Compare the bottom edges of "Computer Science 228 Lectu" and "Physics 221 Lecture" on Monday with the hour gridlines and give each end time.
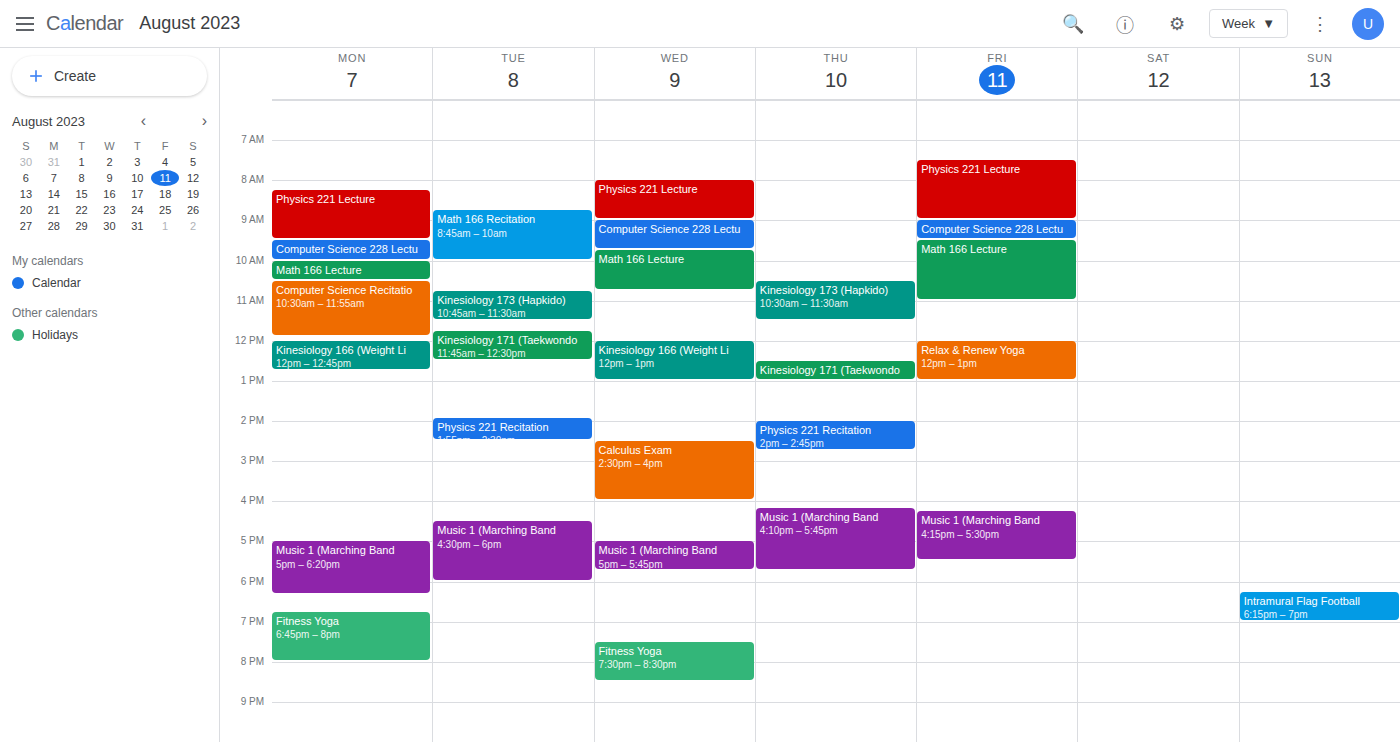
"Computer Science 228 Lectu": 10:00, exactly on the 10:00 line. "Physics 221 Lecture": 09:30, halfway between the 09:00 and 10:00 lines.